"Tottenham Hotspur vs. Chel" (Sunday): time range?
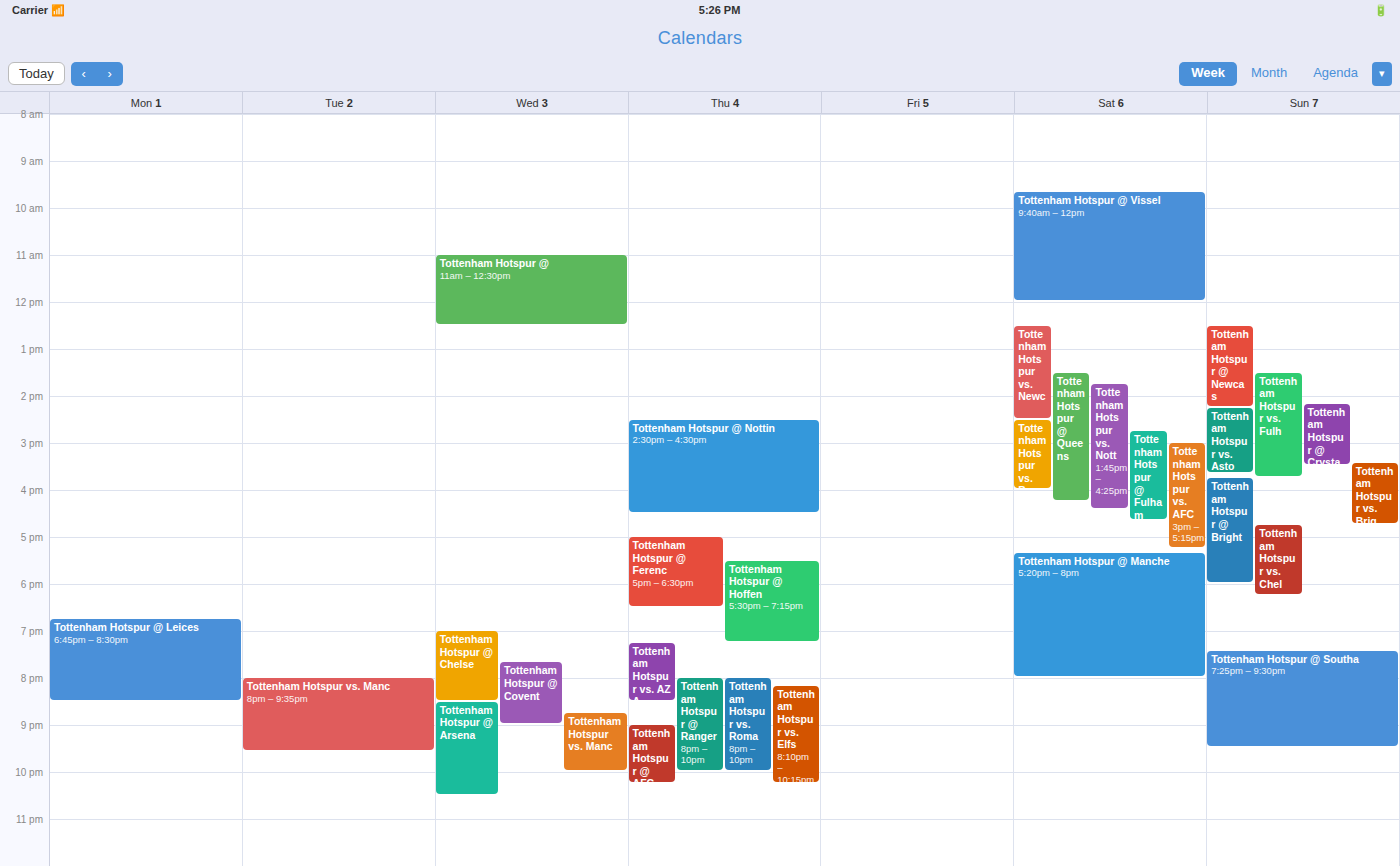
4:45 PM to 6:15 PM